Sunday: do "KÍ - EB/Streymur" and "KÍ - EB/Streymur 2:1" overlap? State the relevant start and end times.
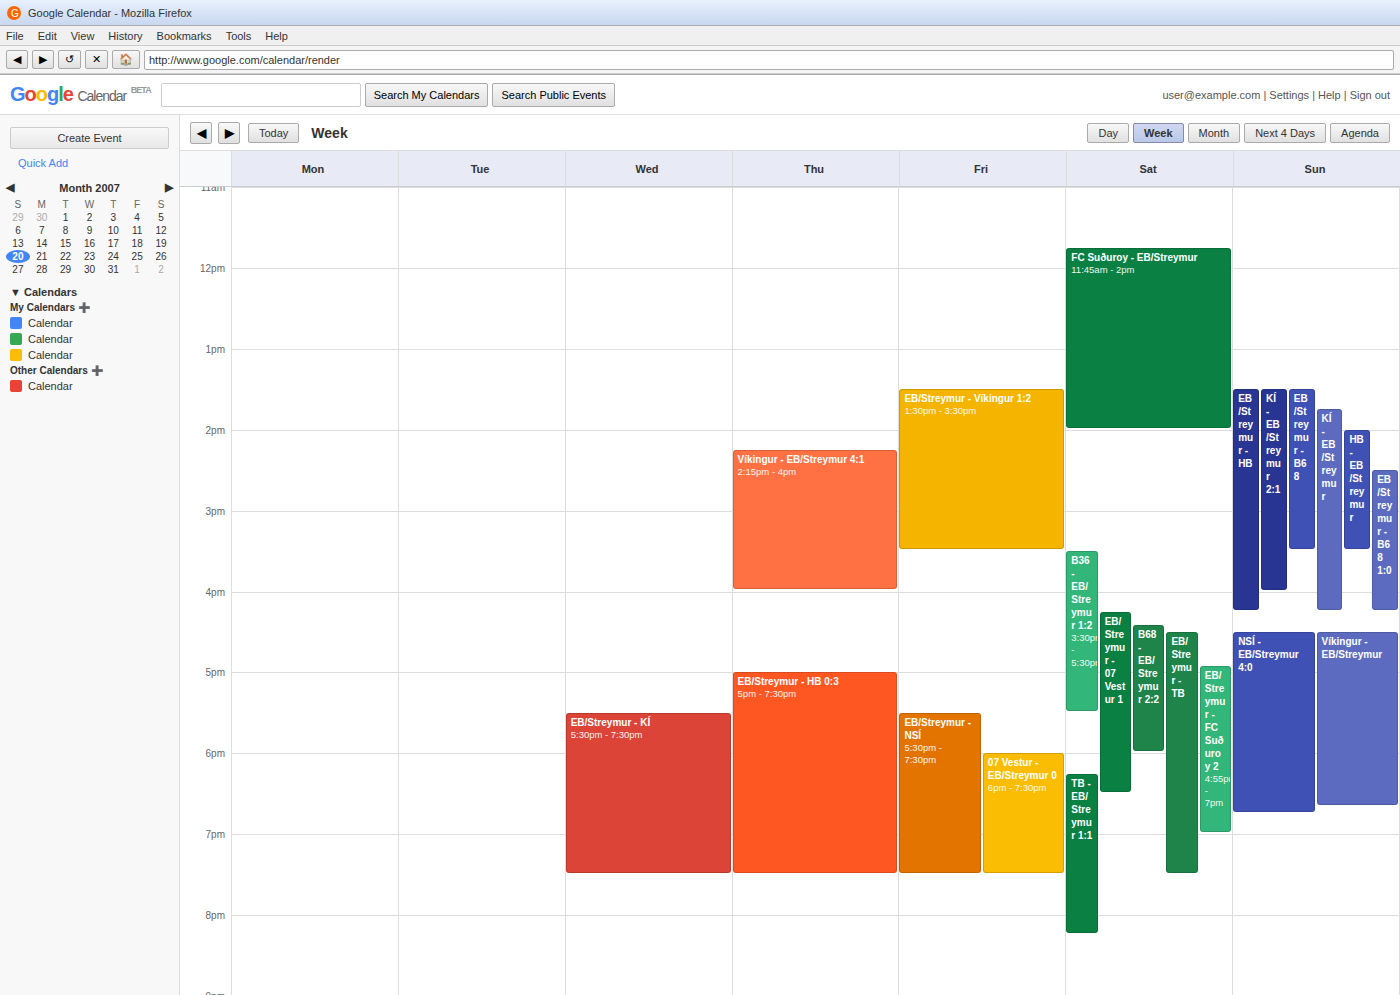
"KÍ - EB/Streymur" starts at 1:45 PM, before "KÍ - EB/Streymur 2:1" ends at 4:00 PM -- they overlap.